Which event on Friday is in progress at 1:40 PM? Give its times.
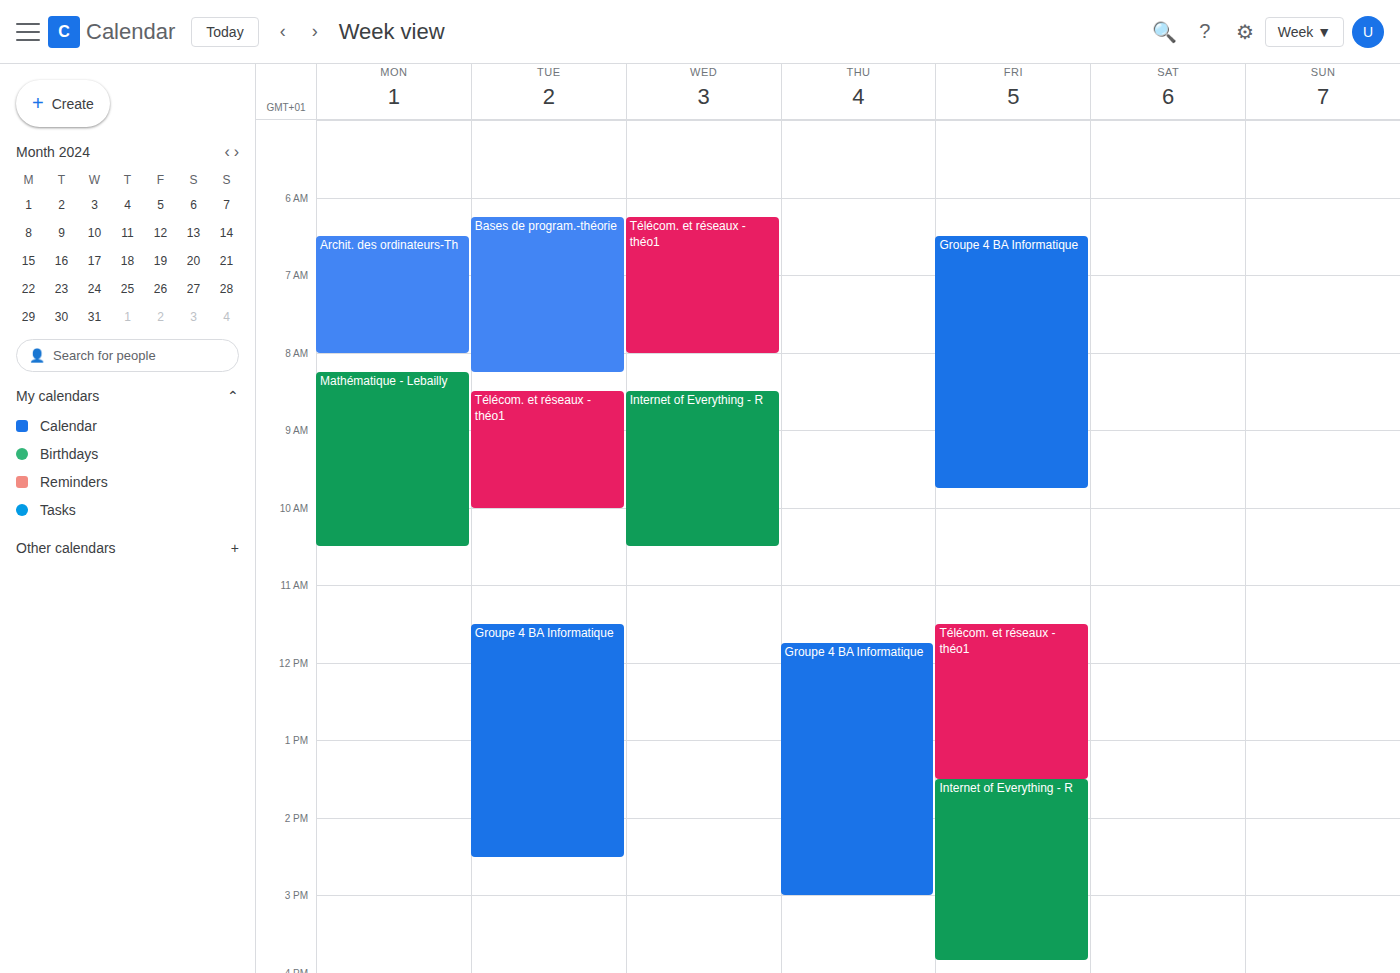
"Internet of Everything - R", 1:30 PM to 3:50 PM